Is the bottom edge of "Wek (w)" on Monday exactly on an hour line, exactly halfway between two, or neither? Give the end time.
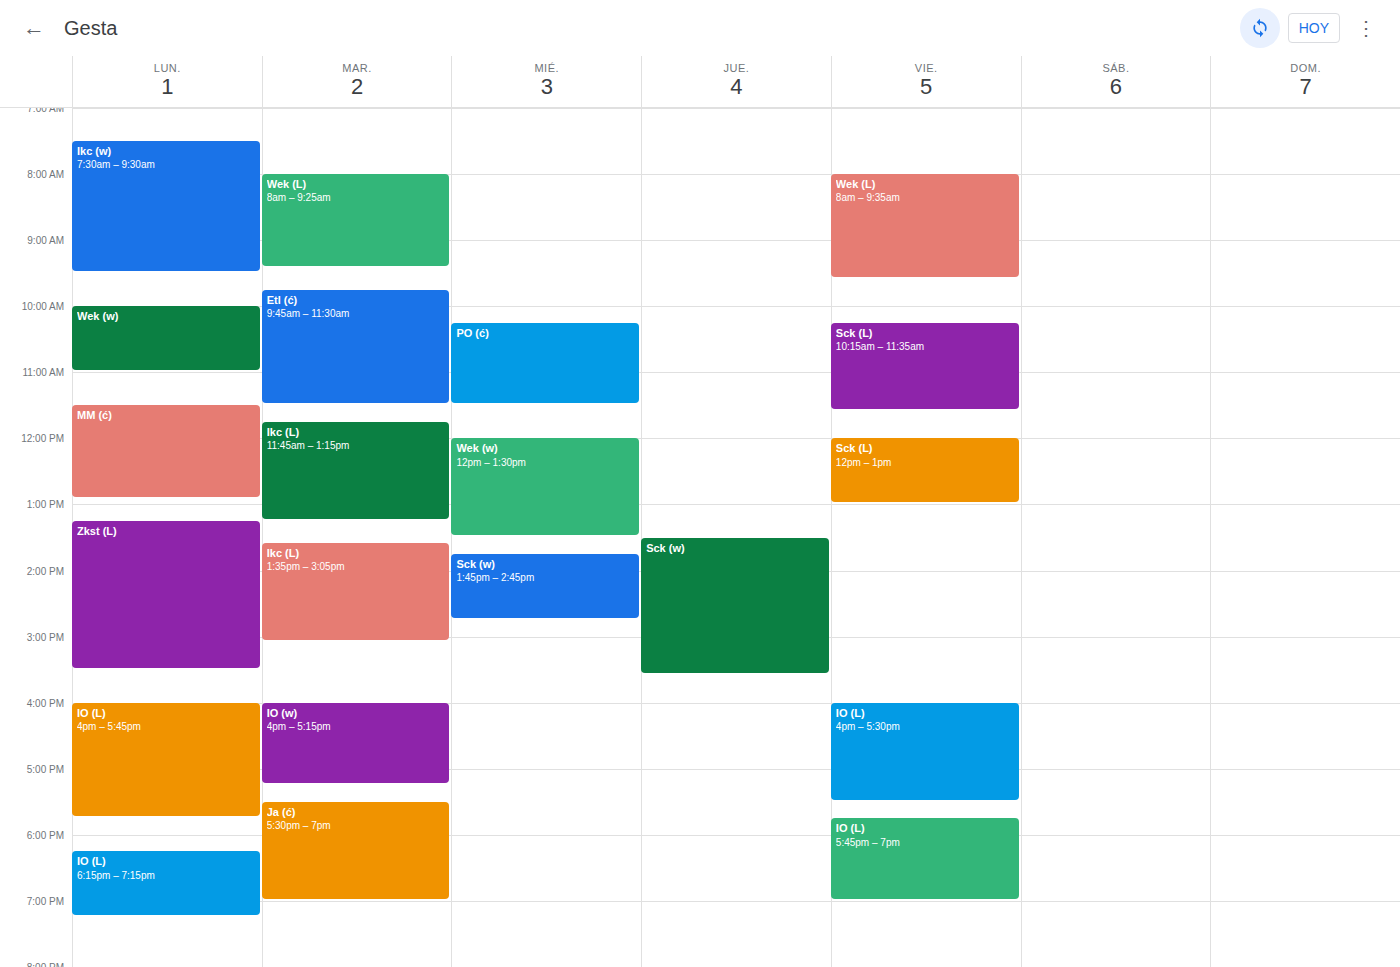
11:00 AM -- exactly on the 11 AM line.